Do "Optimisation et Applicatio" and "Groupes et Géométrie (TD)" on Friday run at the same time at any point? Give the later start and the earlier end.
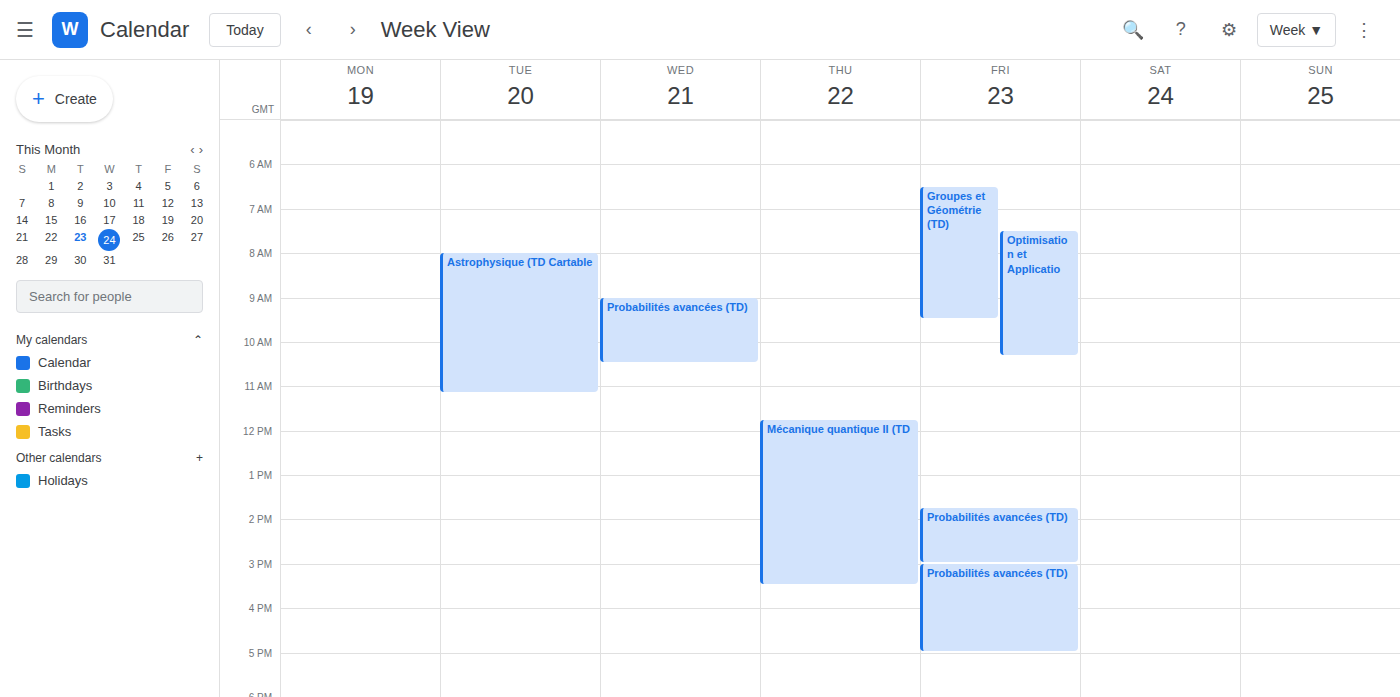
"Optimisation et Applicatio" starts at 7:30 AM, before "Groupes et Géométrie (TD)" ends at 9:30 AM -- they overlap.